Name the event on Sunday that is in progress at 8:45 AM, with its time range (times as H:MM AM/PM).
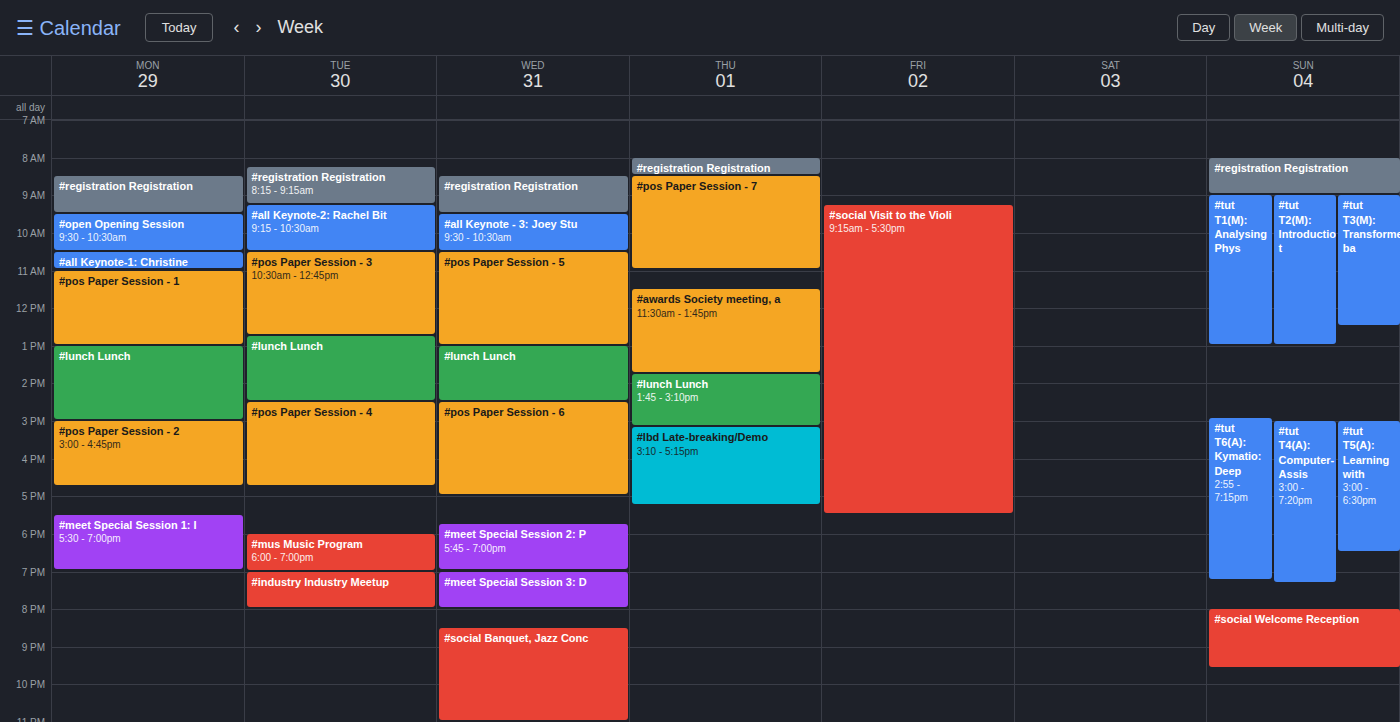
"#registration Registration", 8:00 AM to 9:00 AM